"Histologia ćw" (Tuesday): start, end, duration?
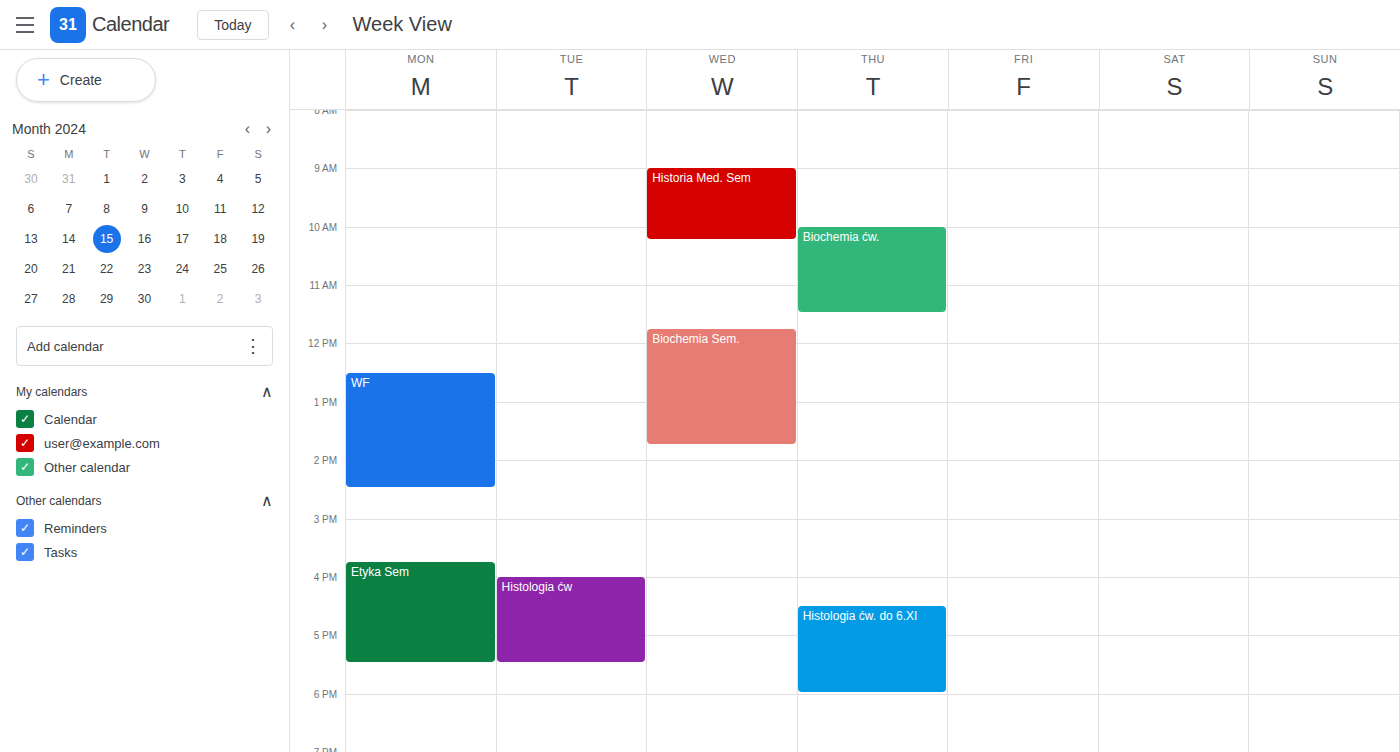
16:00 to 17:30, 1 hour 30 minutes